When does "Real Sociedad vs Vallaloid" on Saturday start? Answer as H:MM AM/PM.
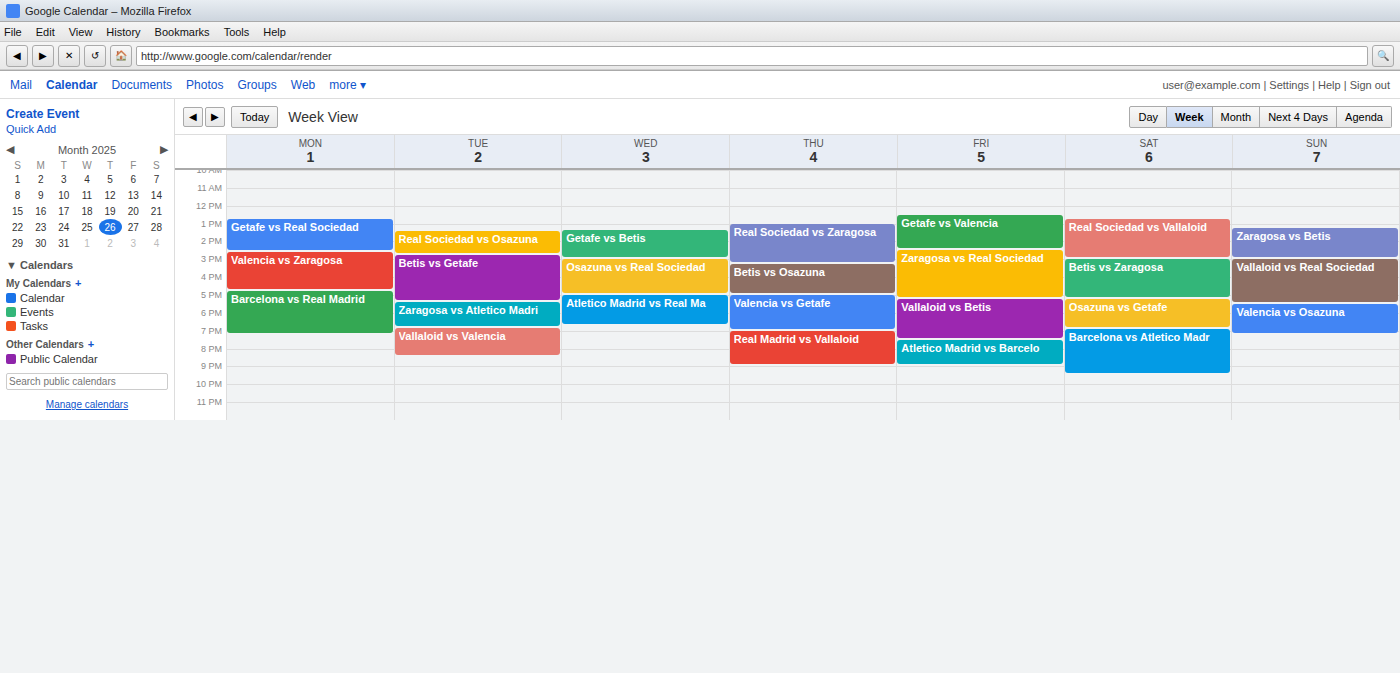
12:45 PM